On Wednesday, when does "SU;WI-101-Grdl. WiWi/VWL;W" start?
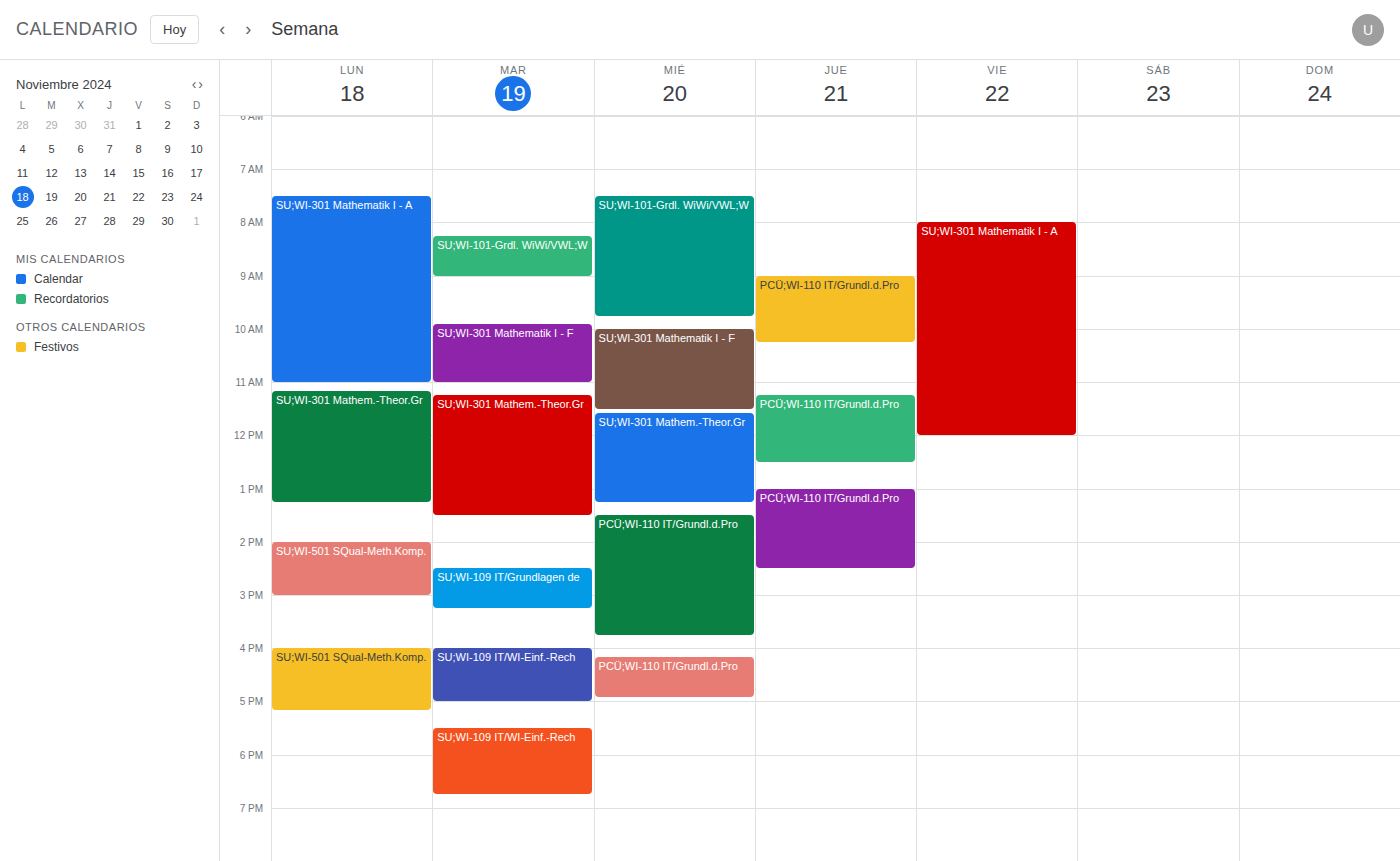
7:30 AM